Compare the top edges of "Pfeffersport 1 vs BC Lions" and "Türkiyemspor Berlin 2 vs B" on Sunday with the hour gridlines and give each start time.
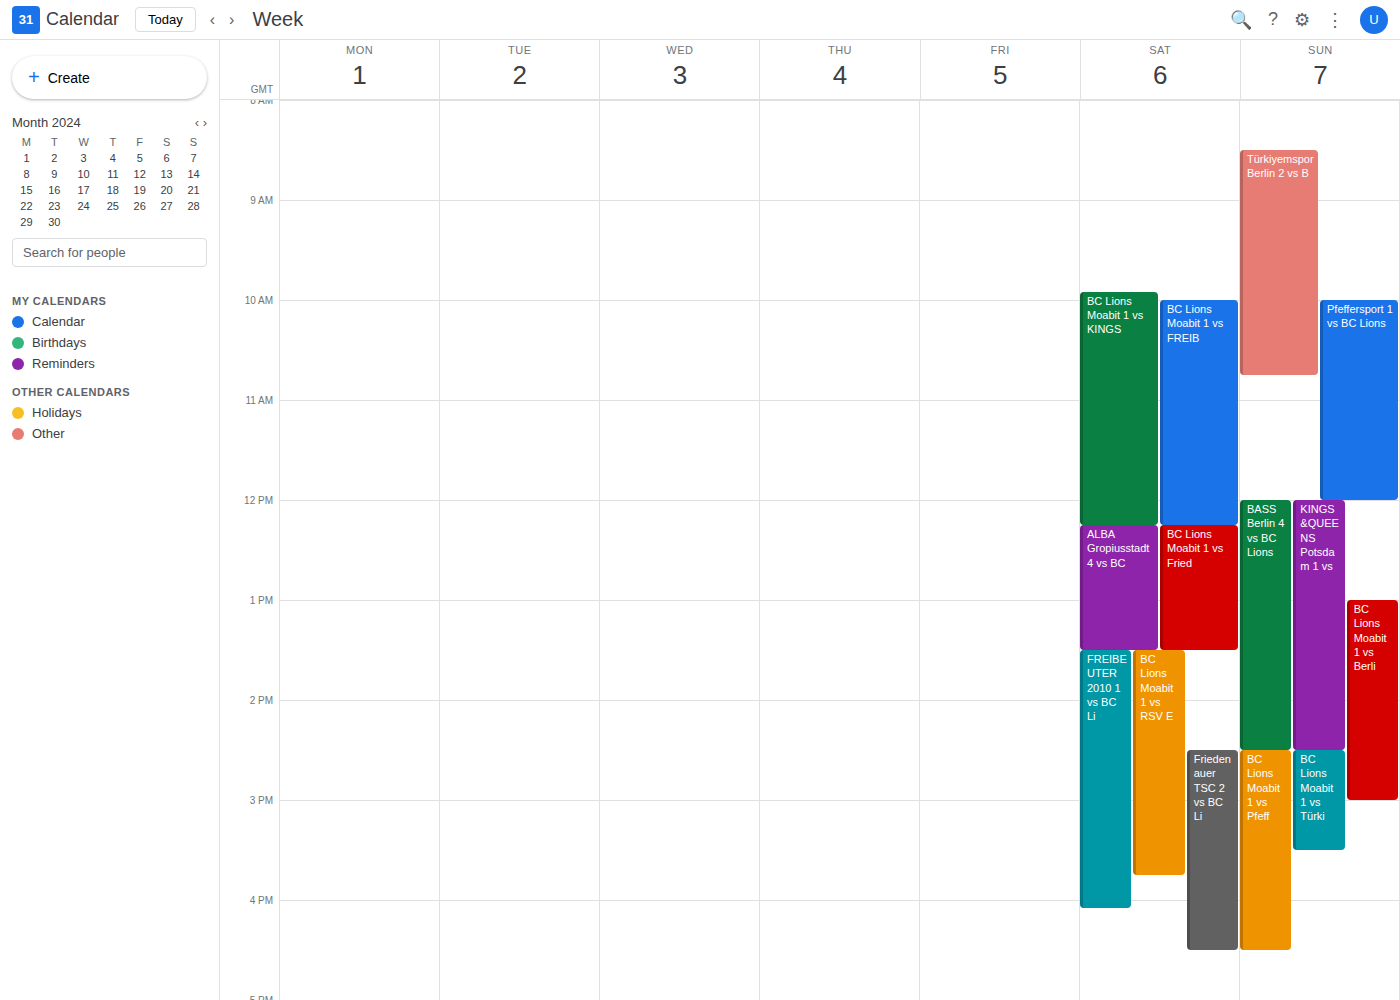
"Pfeffersport 1 vs BC Lions": 10:00 AM, exactly on the 10 AM line. "Türkiyemspor Berlin 2 vs B": 8:30 AM, halfway between the 8 AM and 9 AM lines.